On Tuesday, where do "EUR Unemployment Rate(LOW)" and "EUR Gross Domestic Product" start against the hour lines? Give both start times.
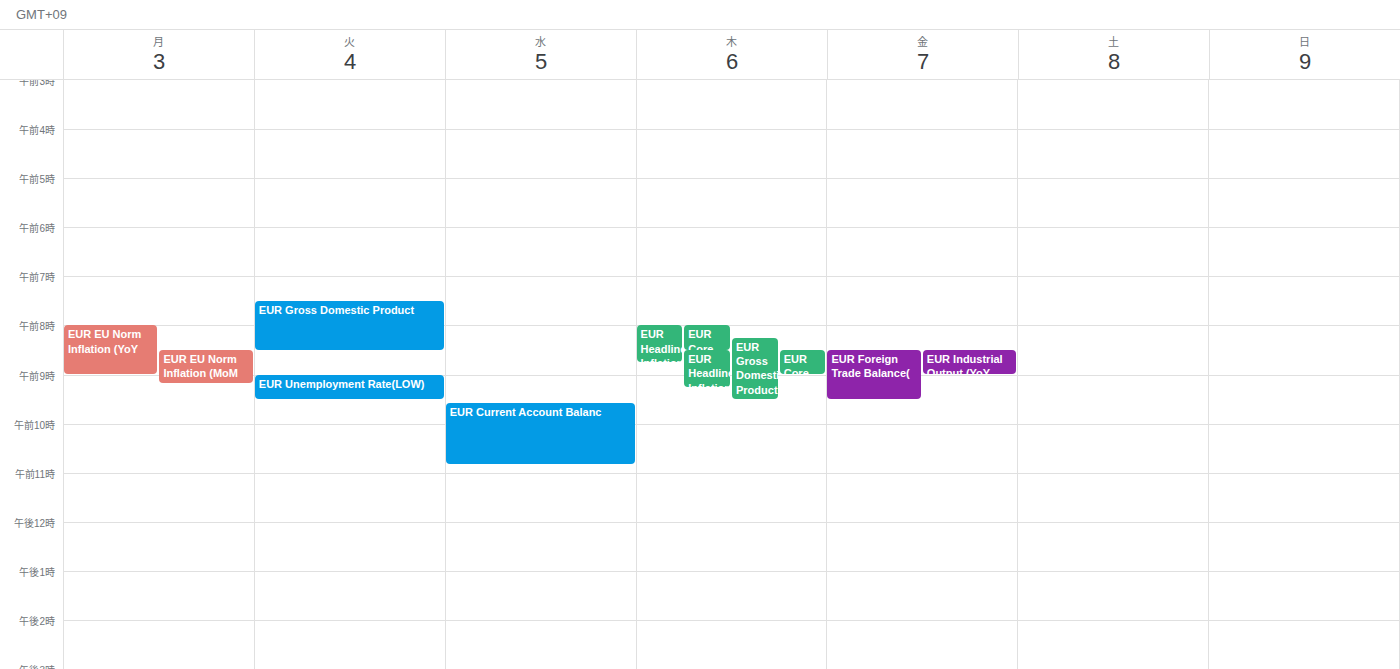
"EUR Unemployment Rate(LOW)": 9:00 AM, exactly on the 9 AM line. "EUR Gross Domestic Product": 7:30 AM, halfway between the 7 AM and 8 AM lines.